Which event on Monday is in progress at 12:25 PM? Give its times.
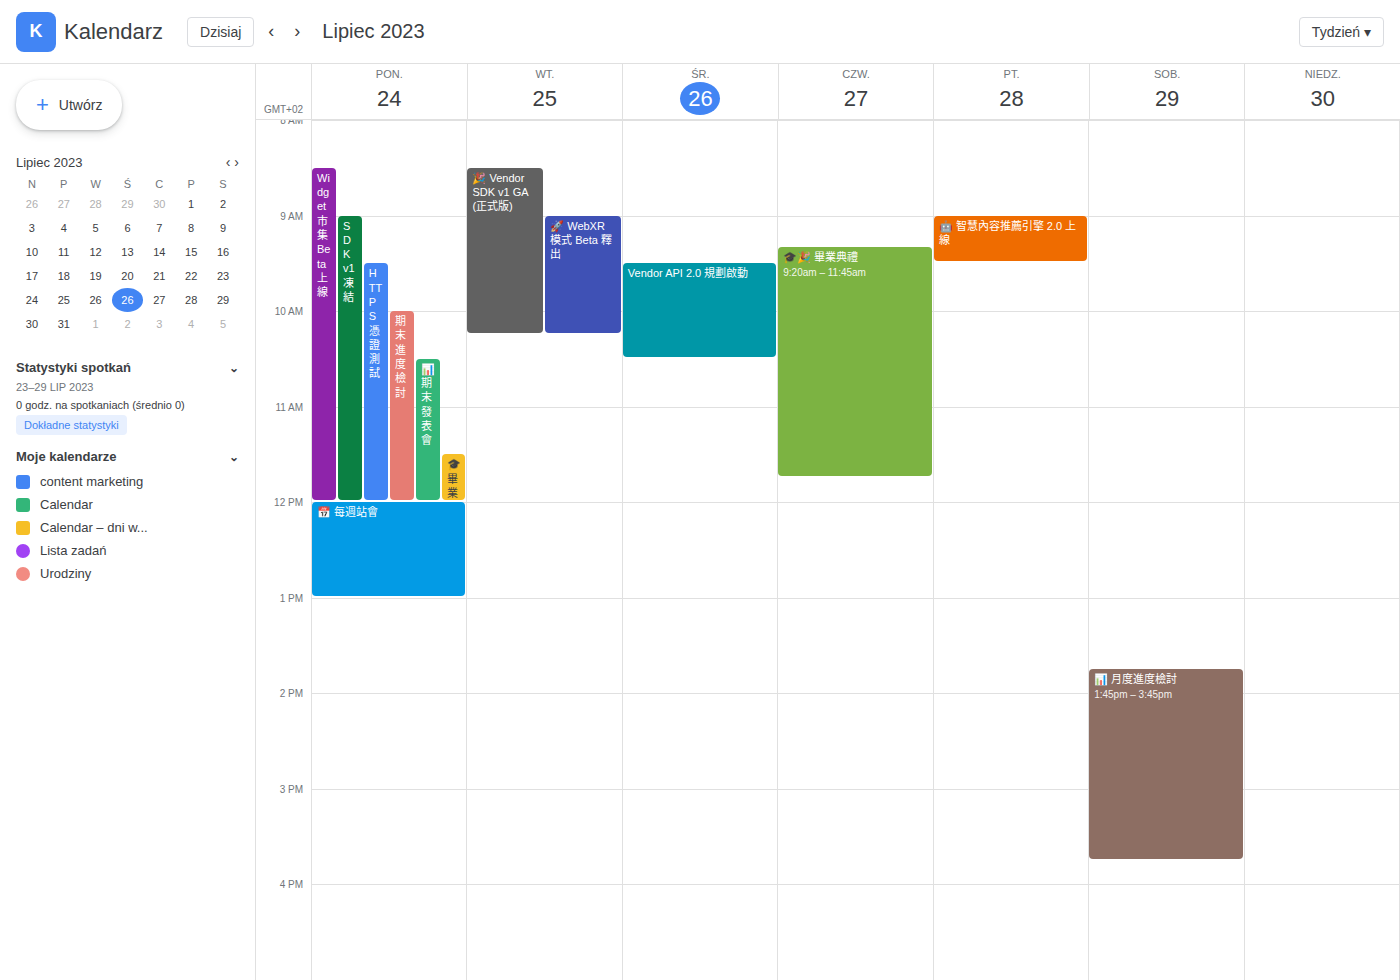
"📅 每週站會", 12:00 PM to 1:00 PM